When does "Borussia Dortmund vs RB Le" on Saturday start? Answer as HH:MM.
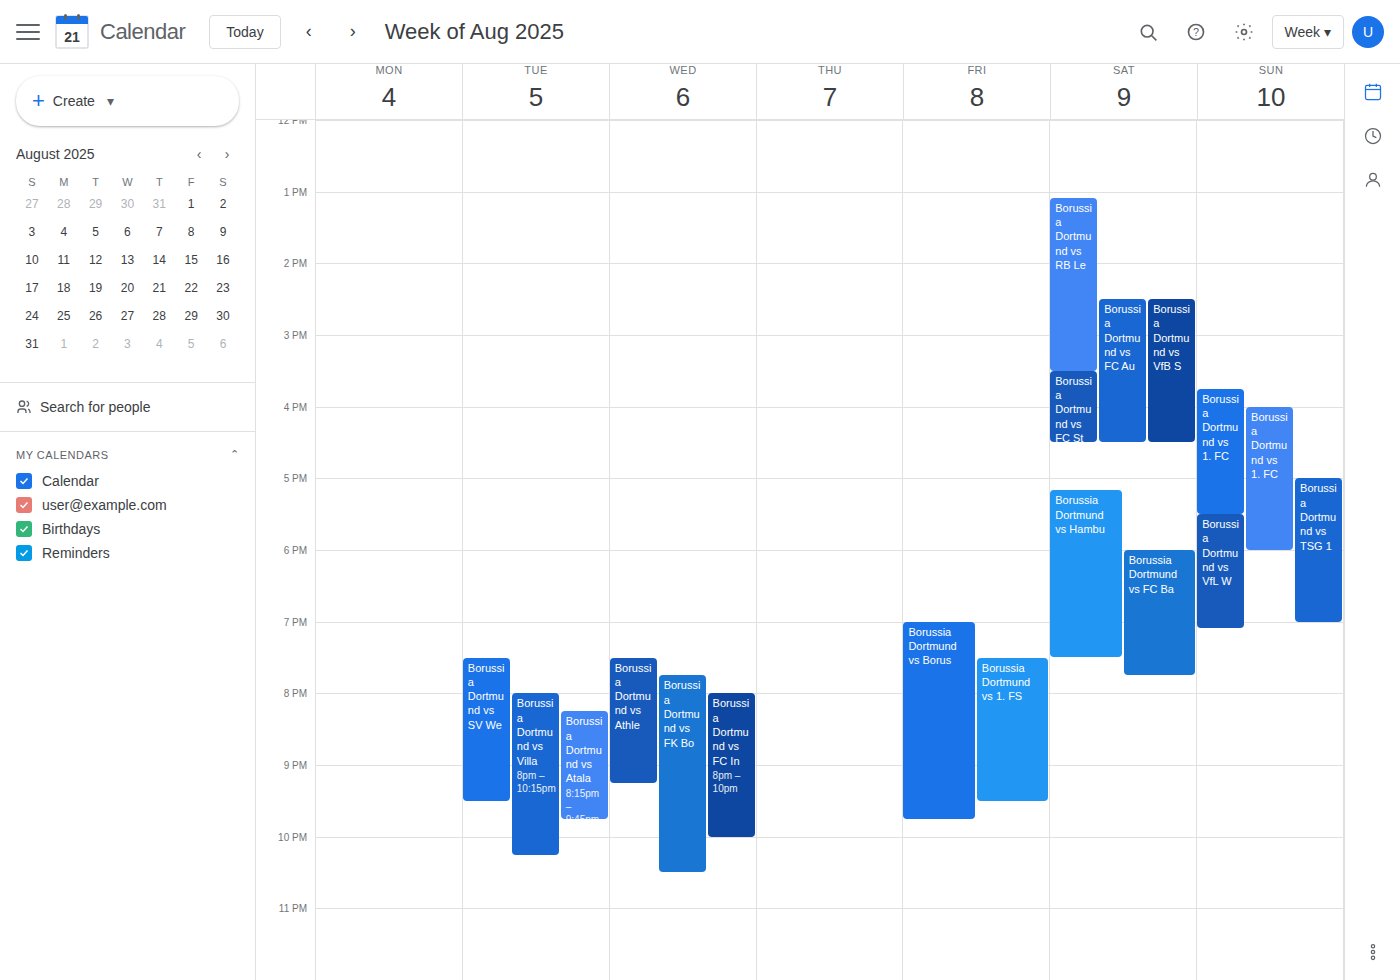
13:05